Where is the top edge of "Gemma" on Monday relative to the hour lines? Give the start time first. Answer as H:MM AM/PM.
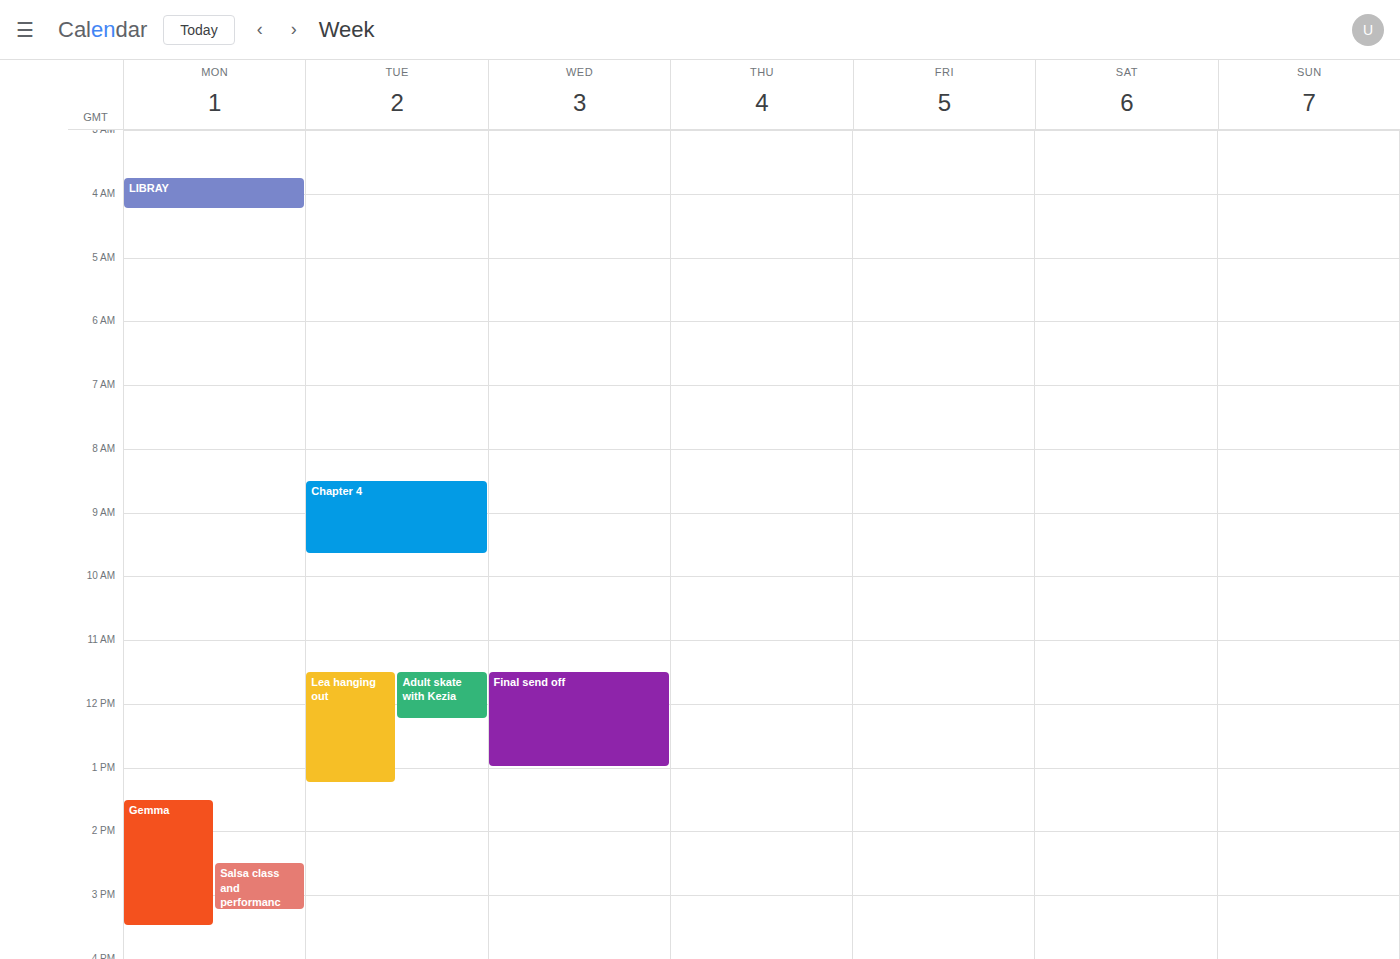
1:30 PM -- halfway between the 1 PM and 2 PM lines.